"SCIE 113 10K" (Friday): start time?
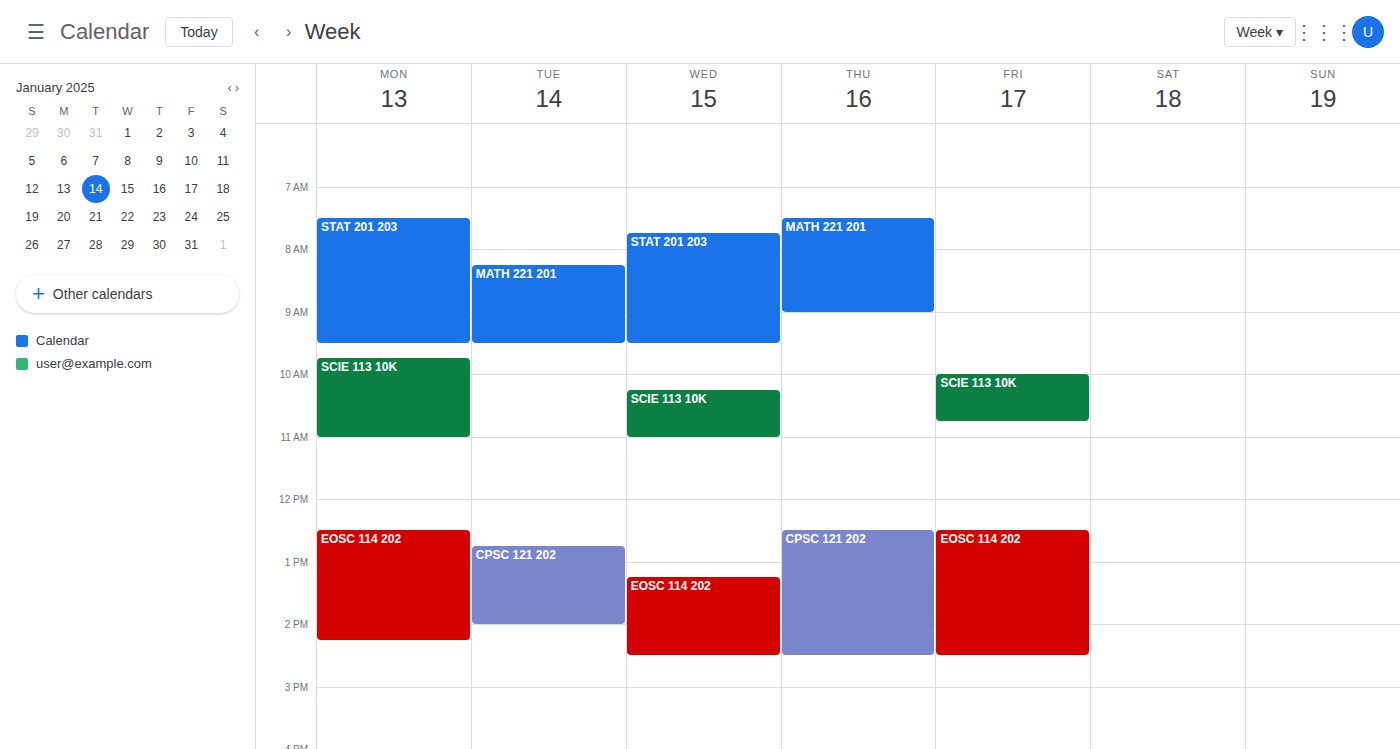
10:00 AM